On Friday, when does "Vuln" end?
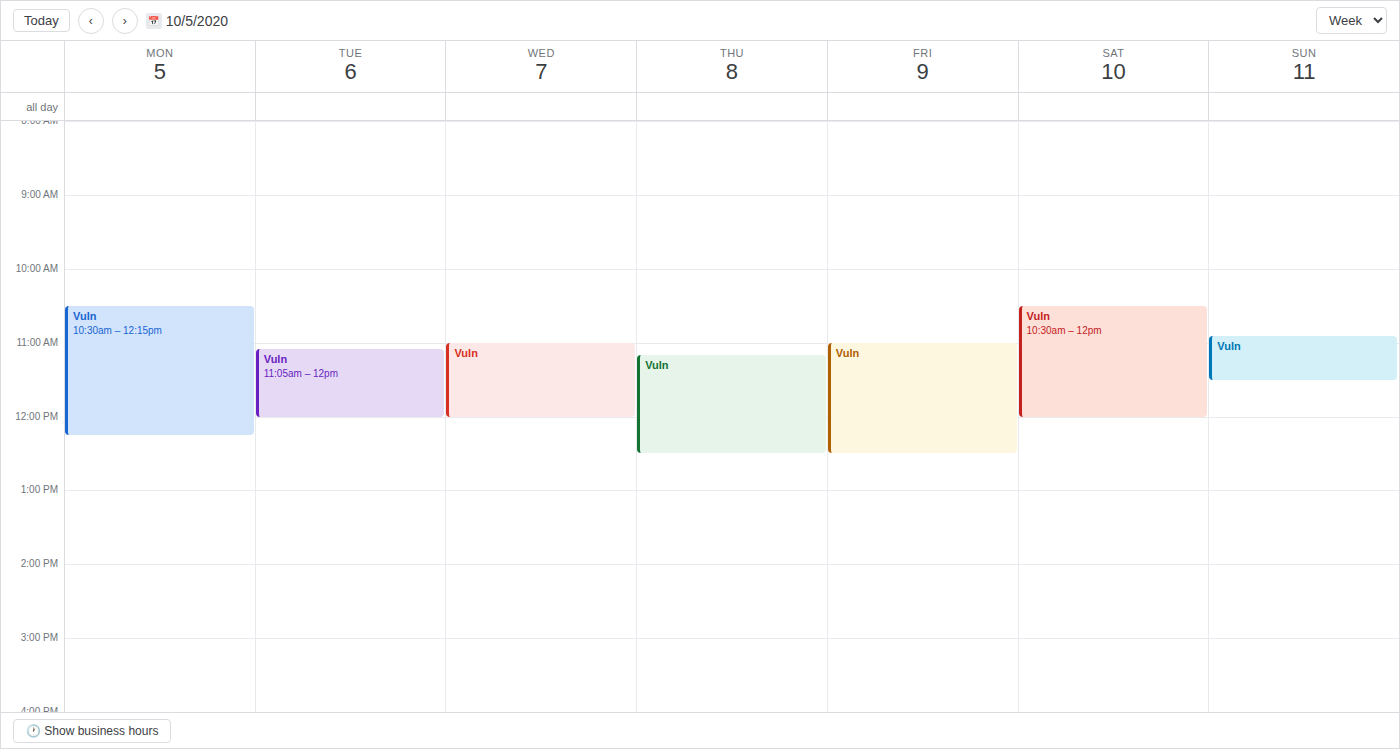
12:30 PM